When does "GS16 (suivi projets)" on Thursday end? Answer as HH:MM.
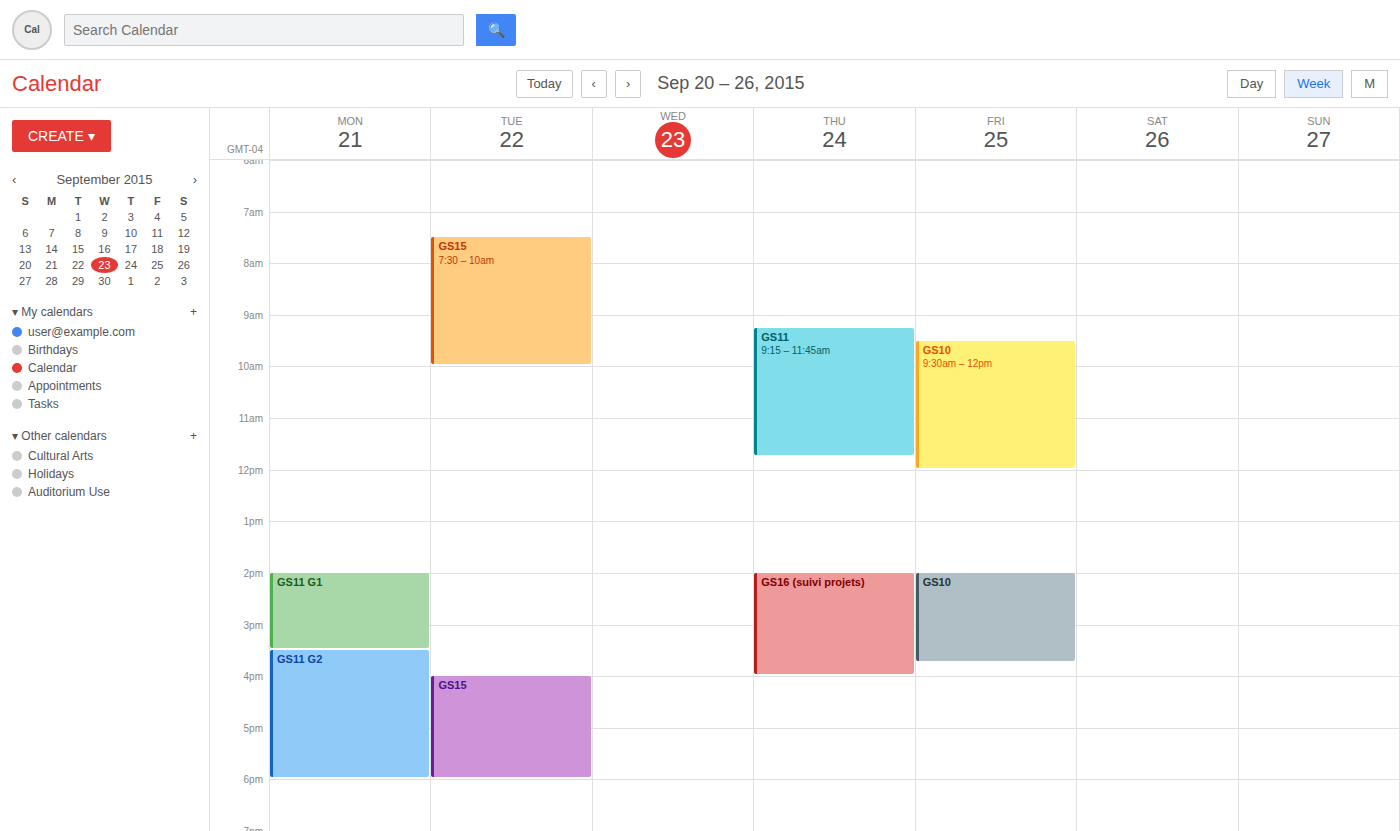
16:00